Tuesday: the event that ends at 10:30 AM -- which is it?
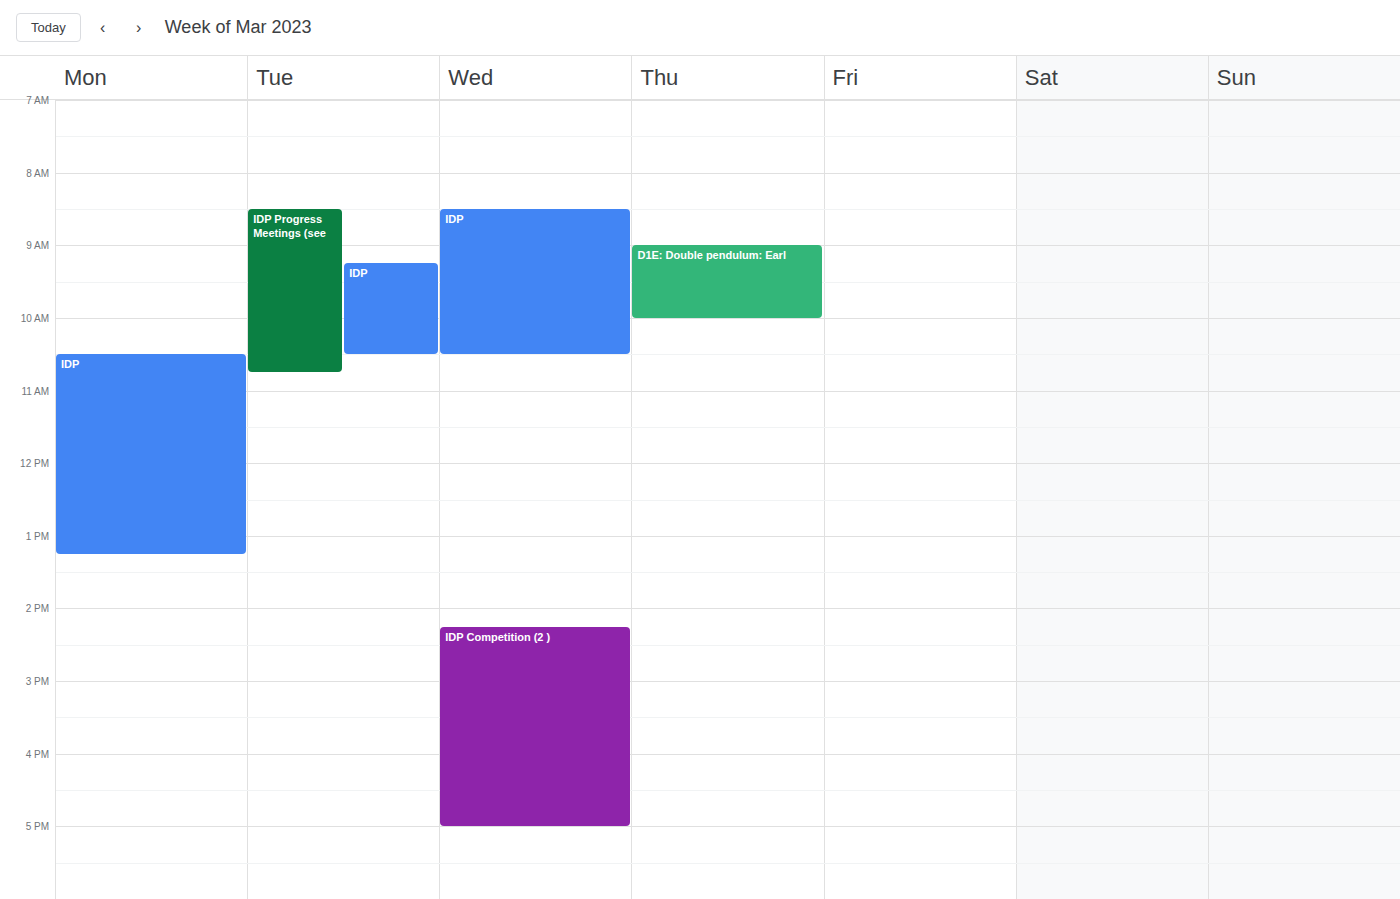
"IDP"